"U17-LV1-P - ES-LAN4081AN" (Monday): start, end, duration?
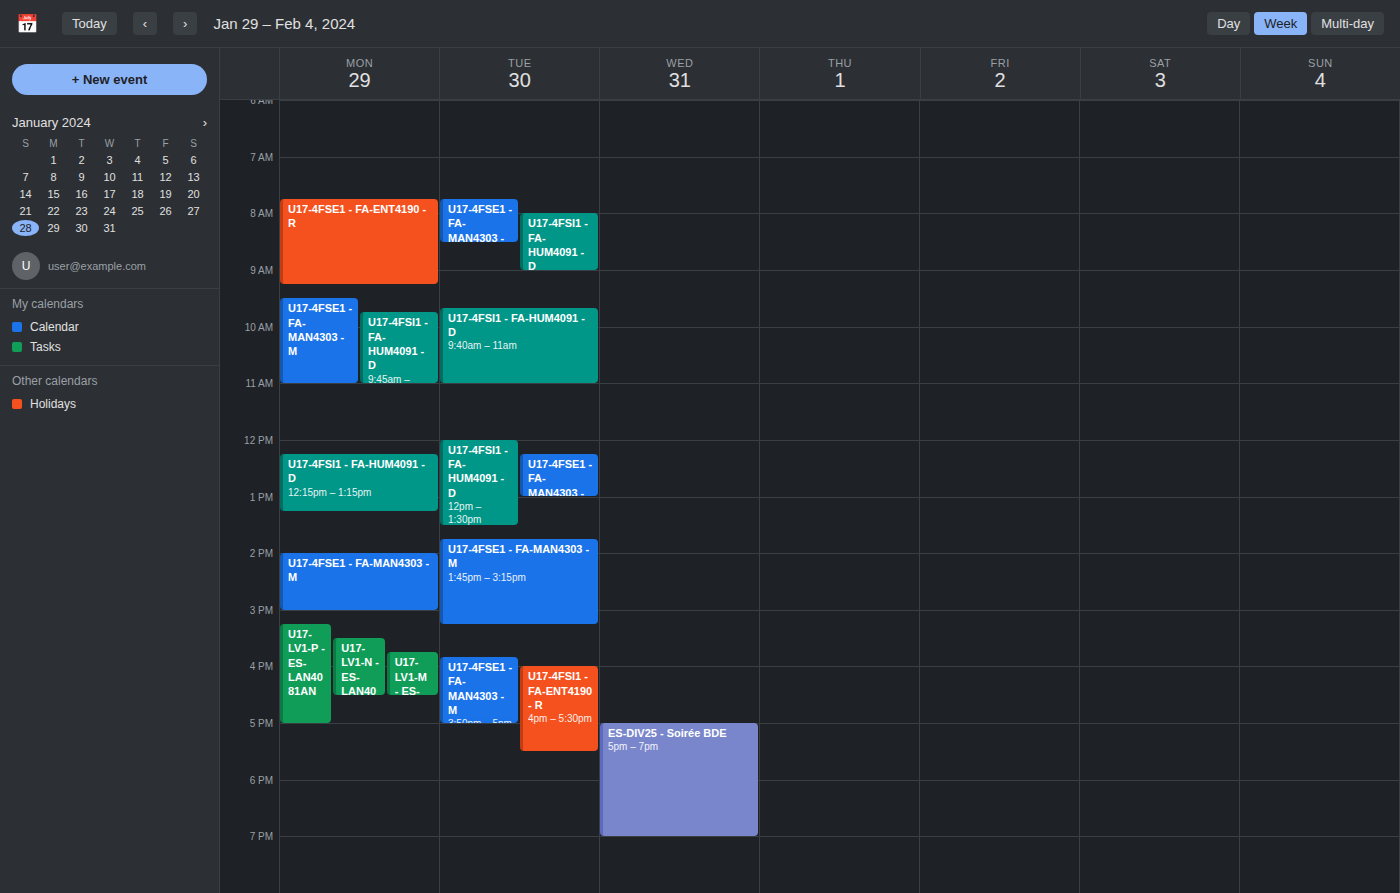
15:15 to 17:00, 1 hour 45 minutes